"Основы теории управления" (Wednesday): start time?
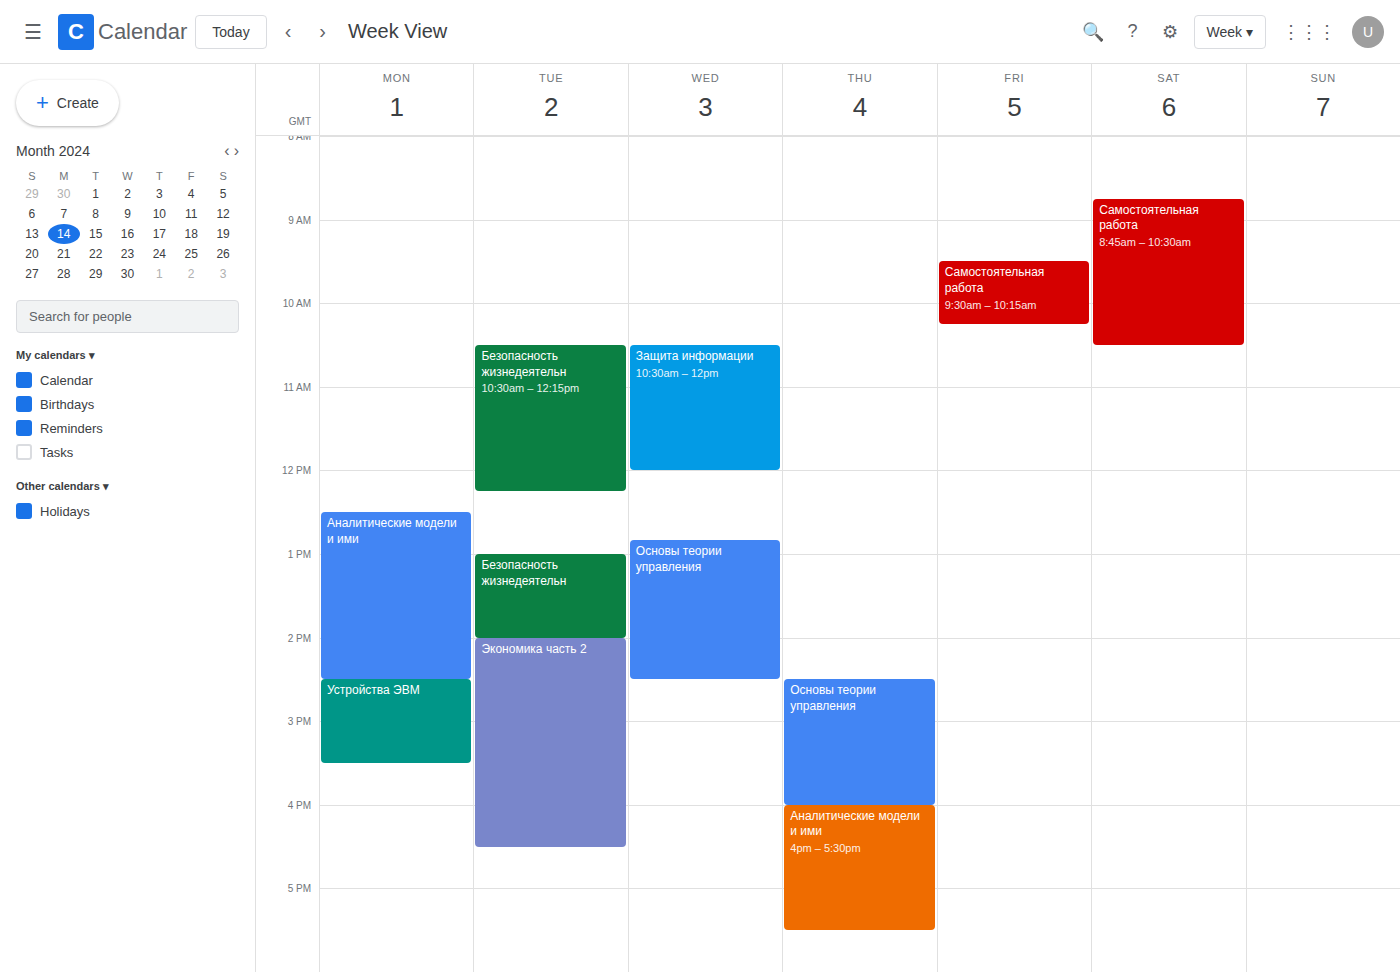
12:50 PM